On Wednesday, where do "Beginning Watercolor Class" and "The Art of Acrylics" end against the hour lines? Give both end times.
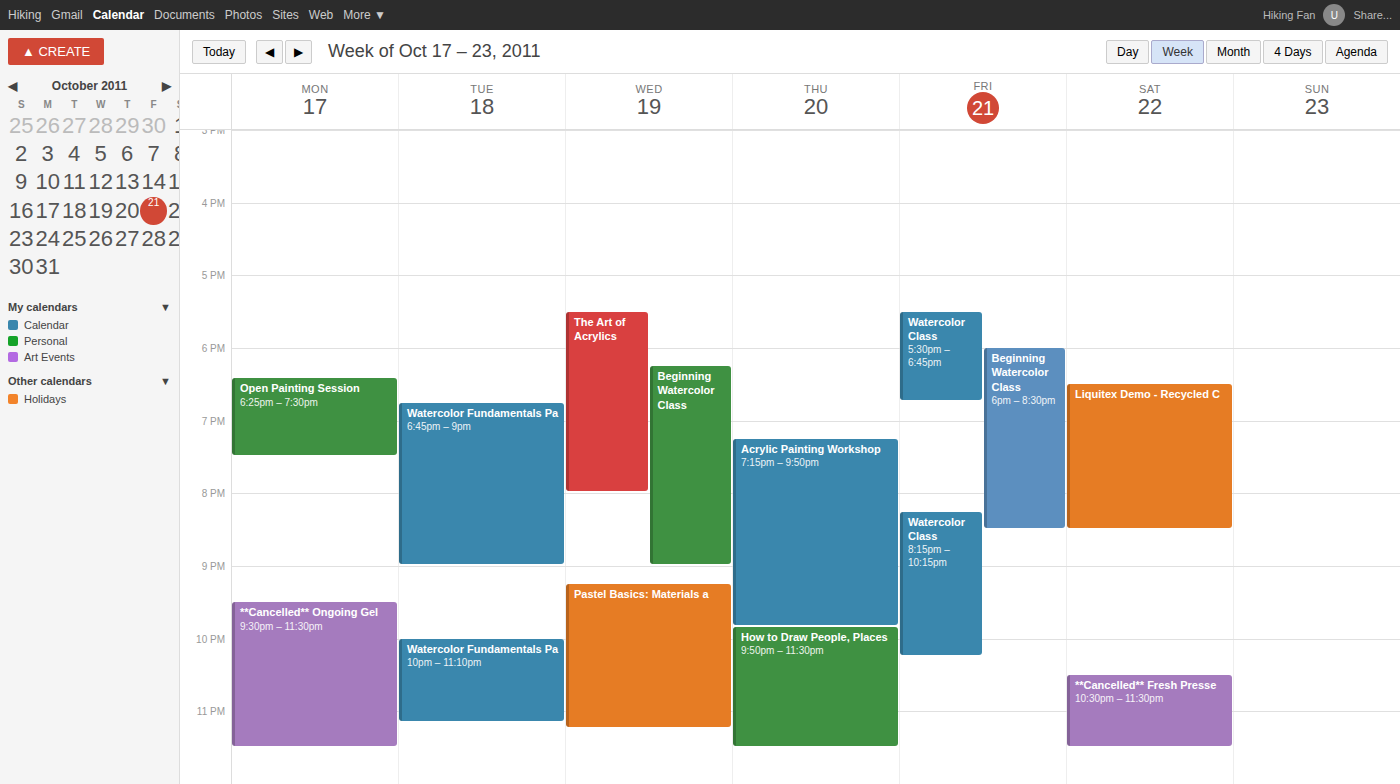
"Beginning Watercolor Class": 9:00 PM, exactly on the 9 PM line. "The Art of Acrylics": 8:00 PM, exactly on the 8 PM line.